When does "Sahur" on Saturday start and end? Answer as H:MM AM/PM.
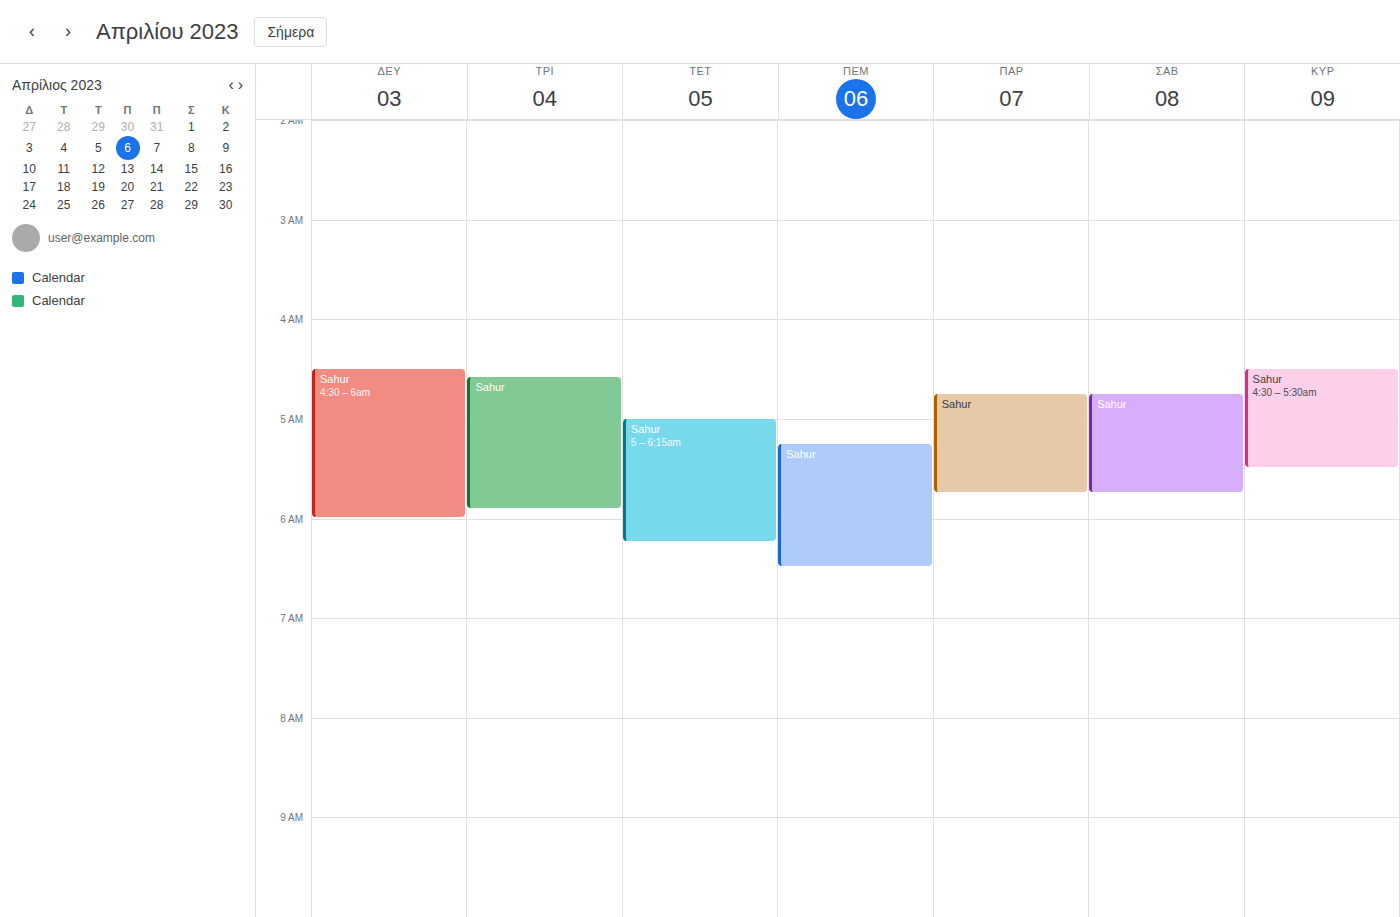
4:45 AM to 5:45 AM